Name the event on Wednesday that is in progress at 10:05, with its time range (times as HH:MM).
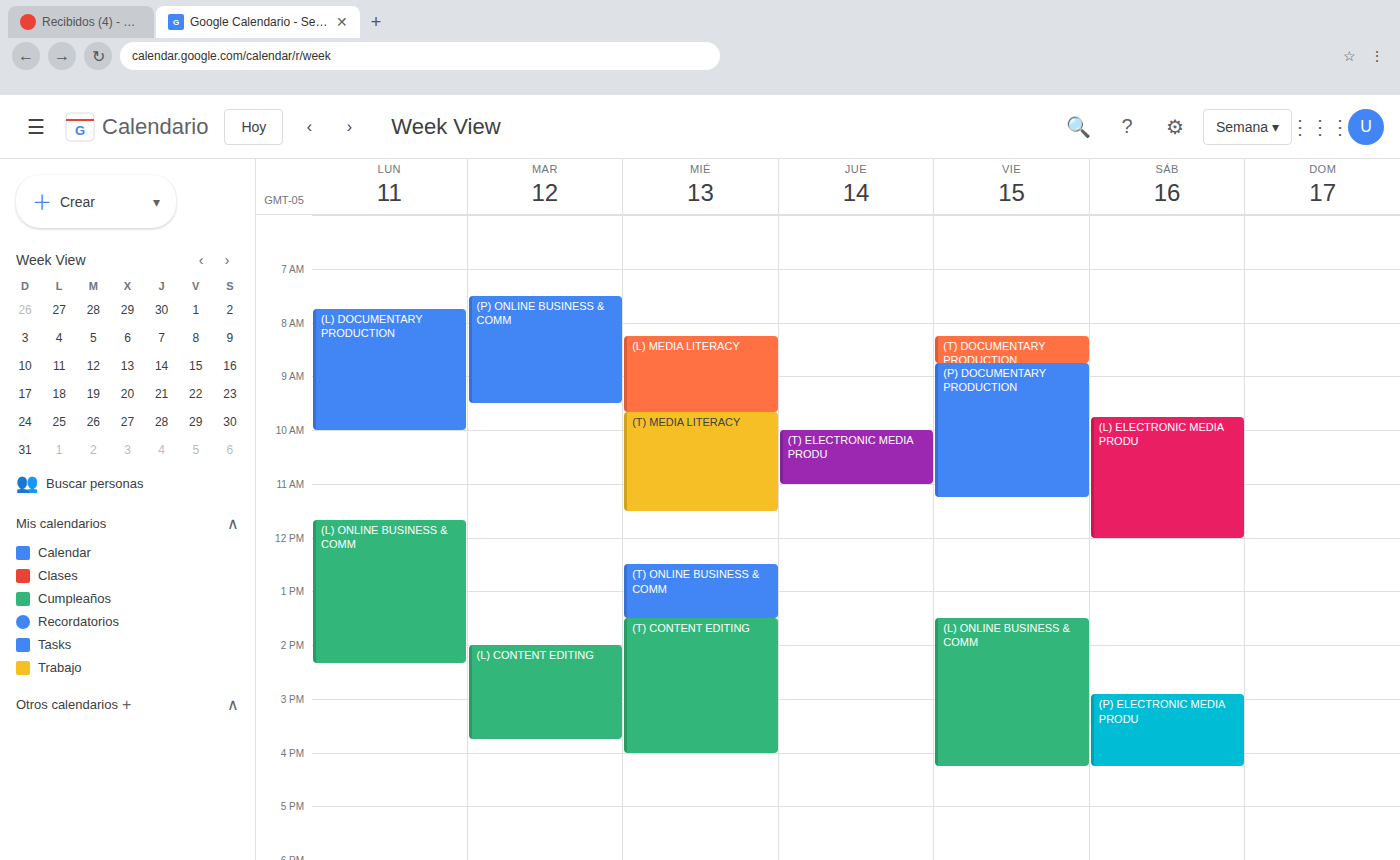
"(T) MEDIA LITERACY", 09:40 to 11:30